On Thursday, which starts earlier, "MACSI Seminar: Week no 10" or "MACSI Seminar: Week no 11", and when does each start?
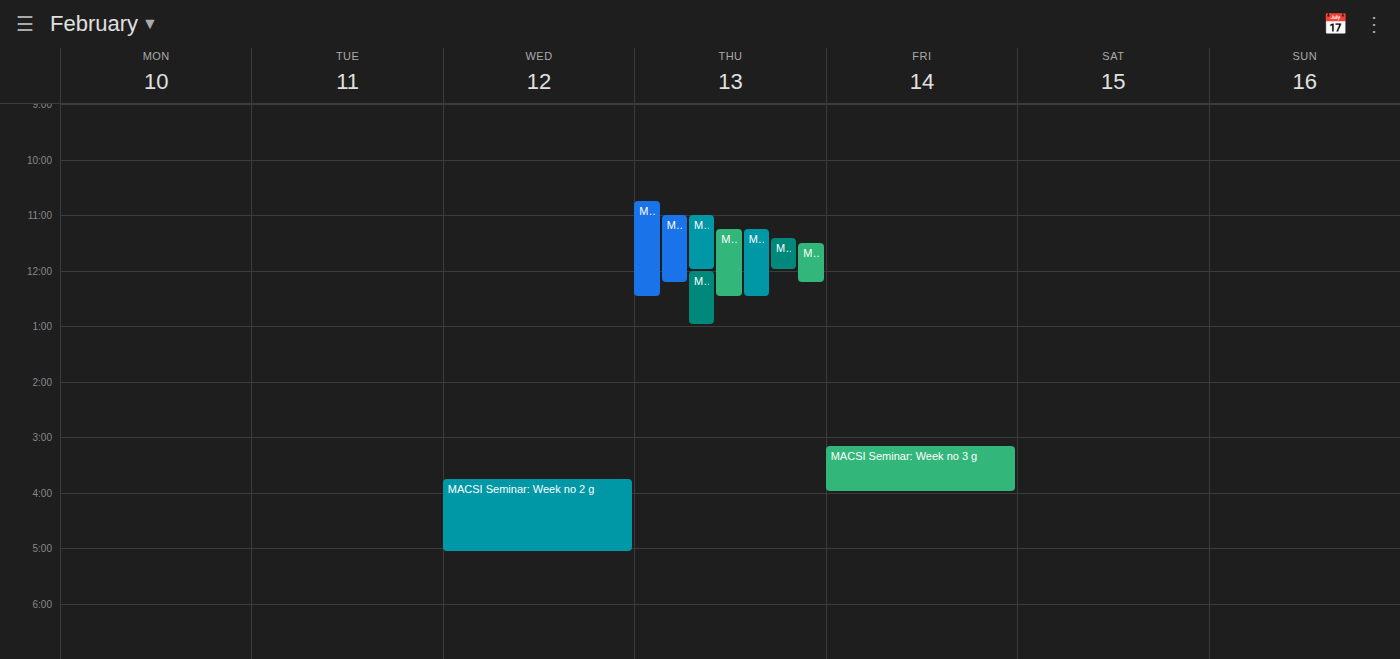
"MACSI Seminar: Week no 10" 11:00 AM; "MACSI Seminar: Week no 11" 11:25 AM.